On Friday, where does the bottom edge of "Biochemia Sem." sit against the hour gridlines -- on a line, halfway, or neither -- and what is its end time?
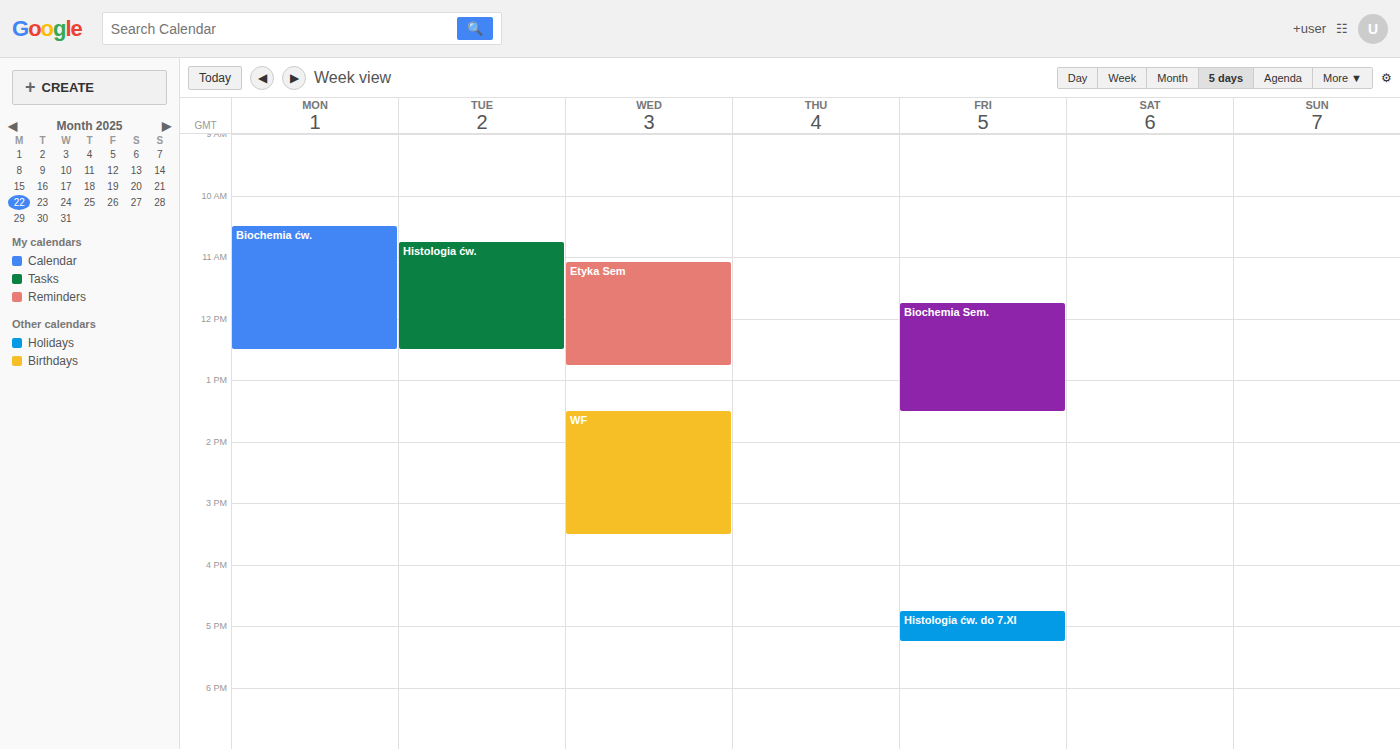
1:30 PM -- halfway between the 1 PM and 2 PM lines.